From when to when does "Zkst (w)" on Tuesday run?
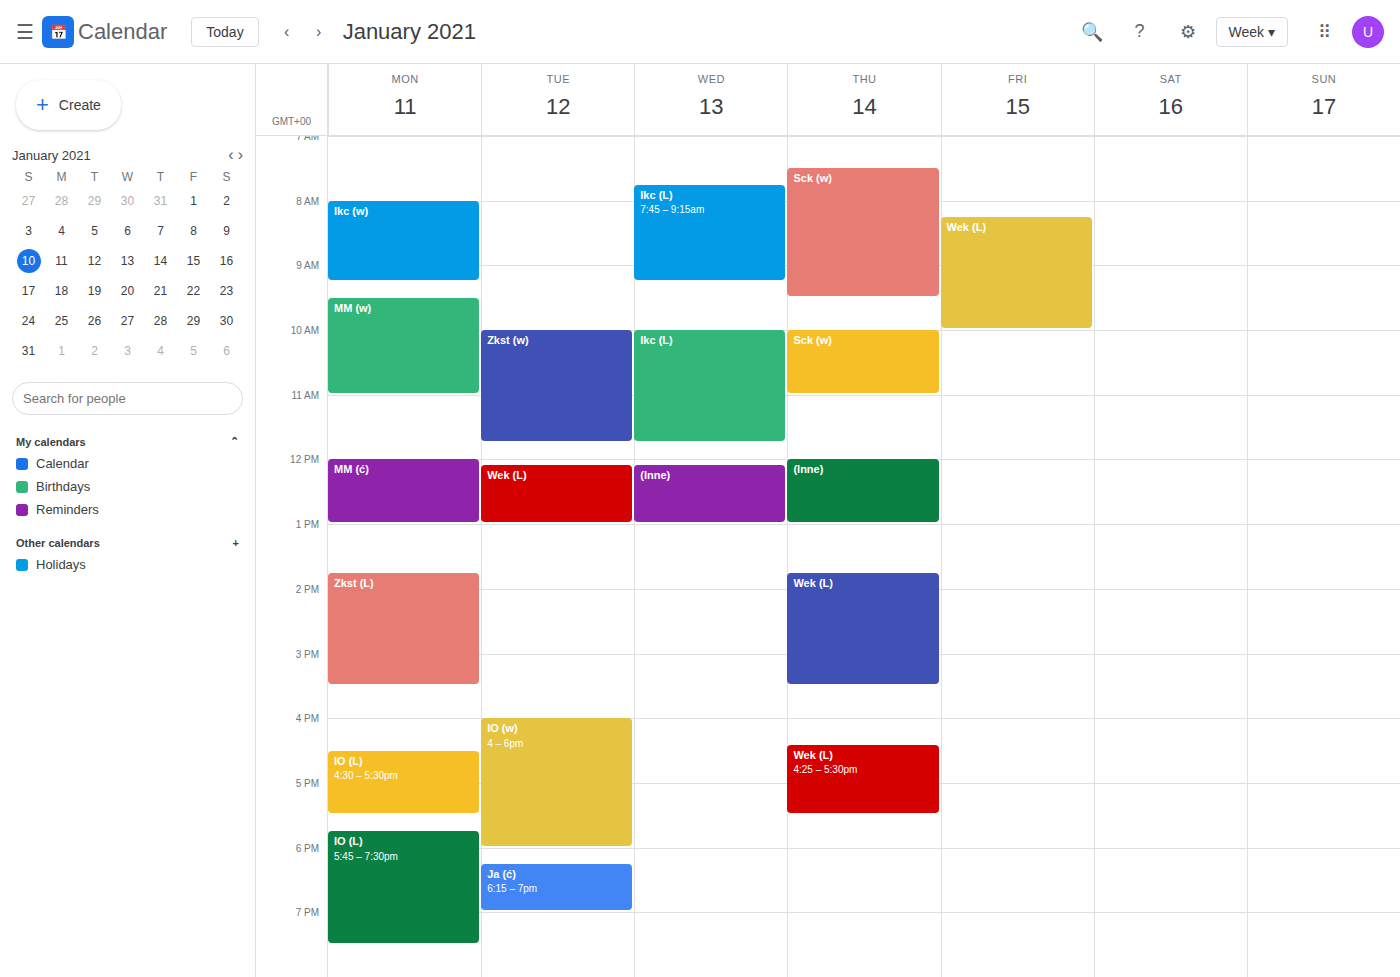
10:00 AM to 11:45 AM